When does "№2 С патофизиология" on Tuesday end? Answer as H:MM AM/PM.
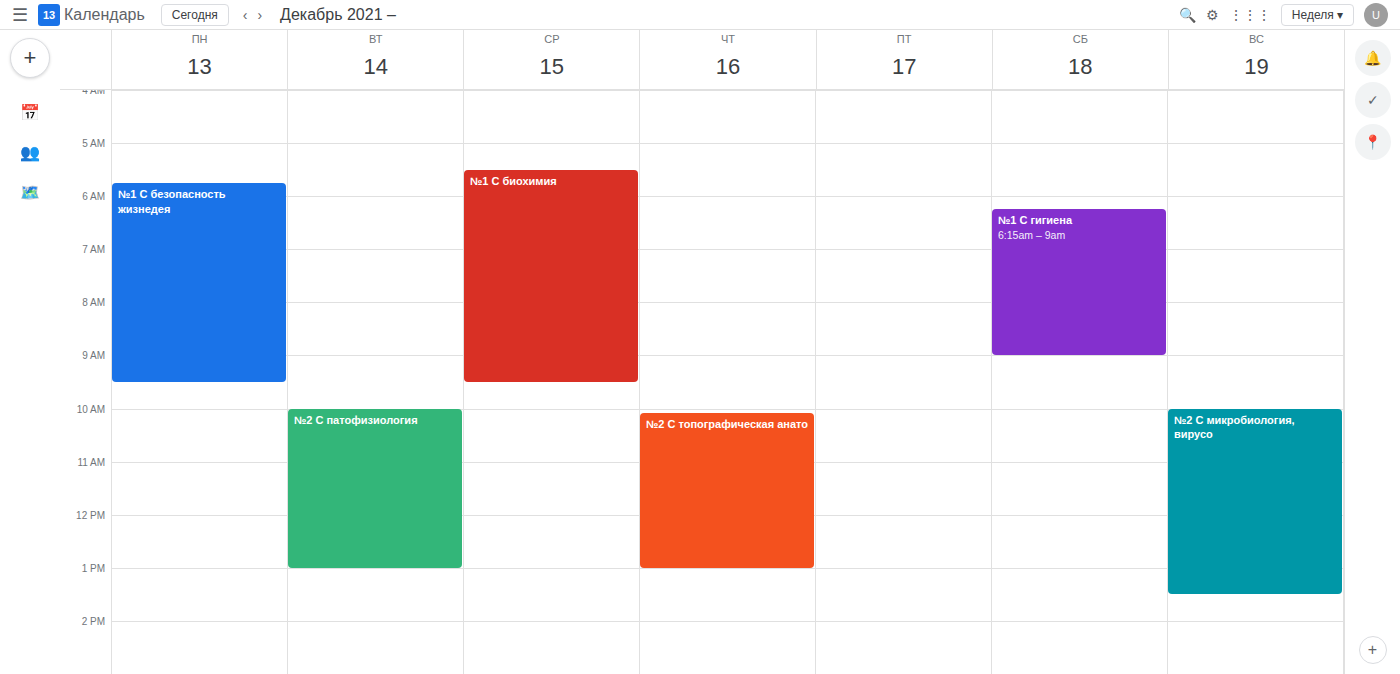
1:00 PM